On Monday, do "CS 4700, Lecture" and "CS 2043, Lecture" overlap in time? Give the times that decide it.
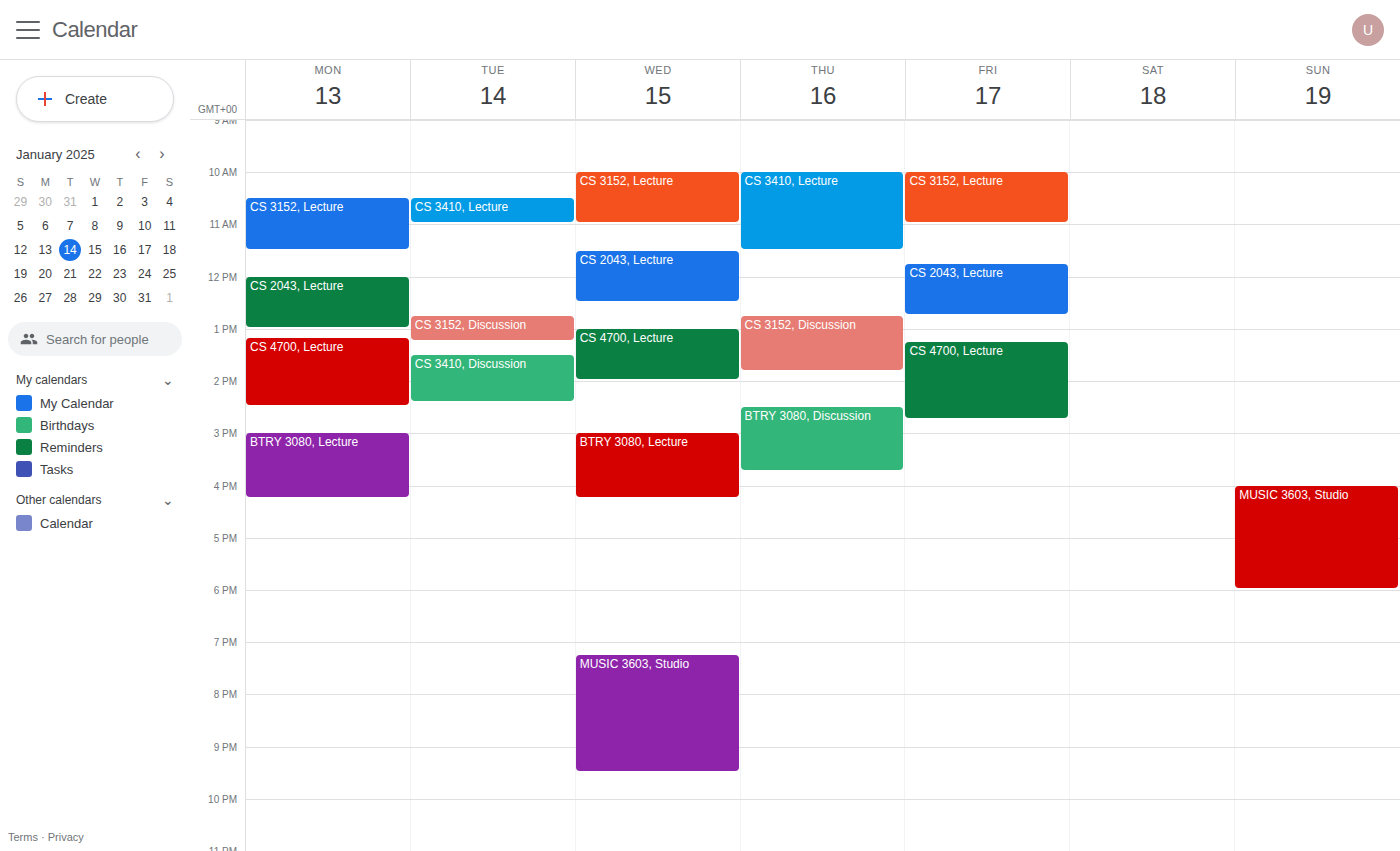
"CS 2043, Lecture" ends at 1:00 PM and "CS 4700, Lecture" starts at 1:10 PM -- no overlap.